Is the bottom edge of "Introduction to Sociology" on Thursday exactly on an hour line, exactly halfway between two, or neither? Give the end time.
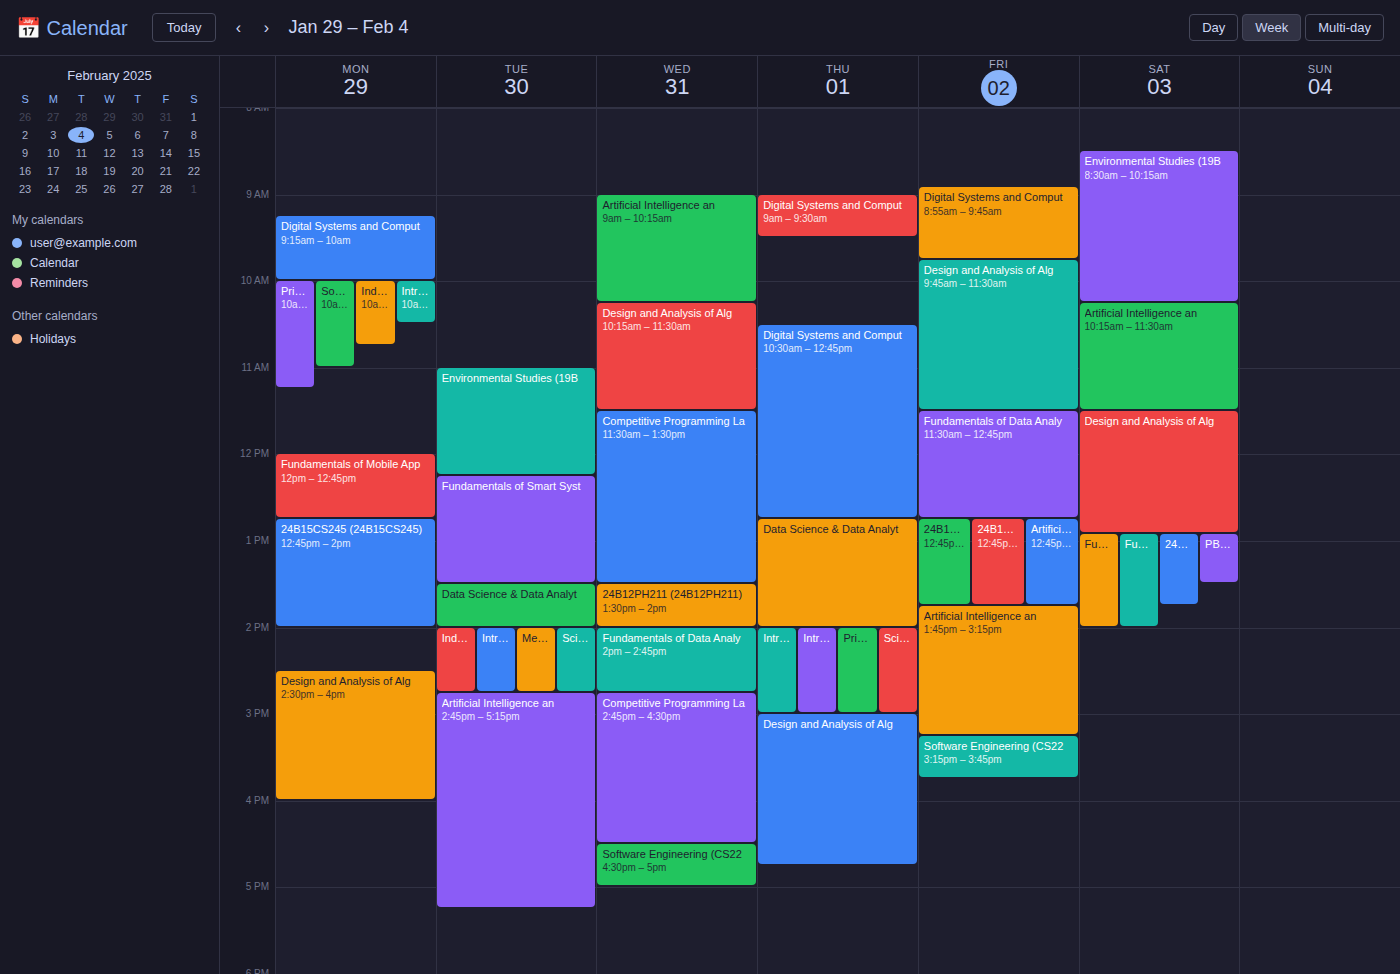
3:00 PM -- exactly on the 3 PM line.